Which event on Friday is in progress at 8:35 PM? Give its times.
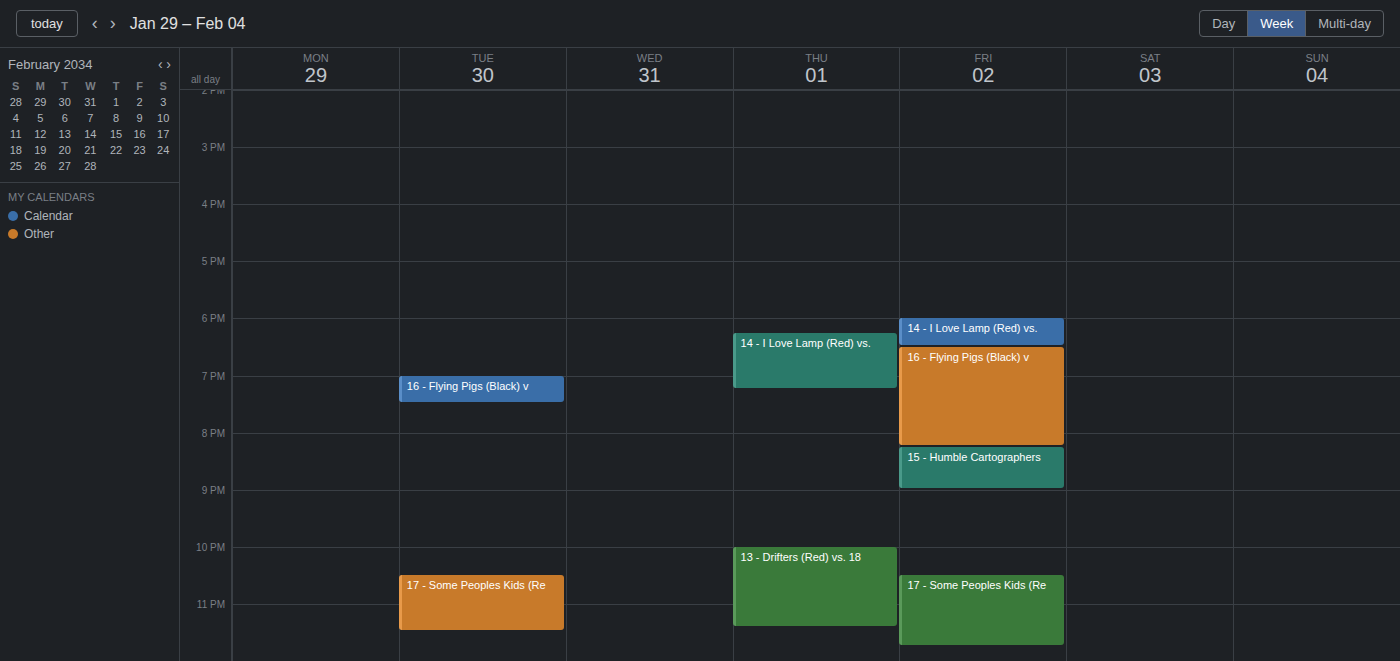
"15 - Humble Cartographers", 8:15 PM to 9:00 PM